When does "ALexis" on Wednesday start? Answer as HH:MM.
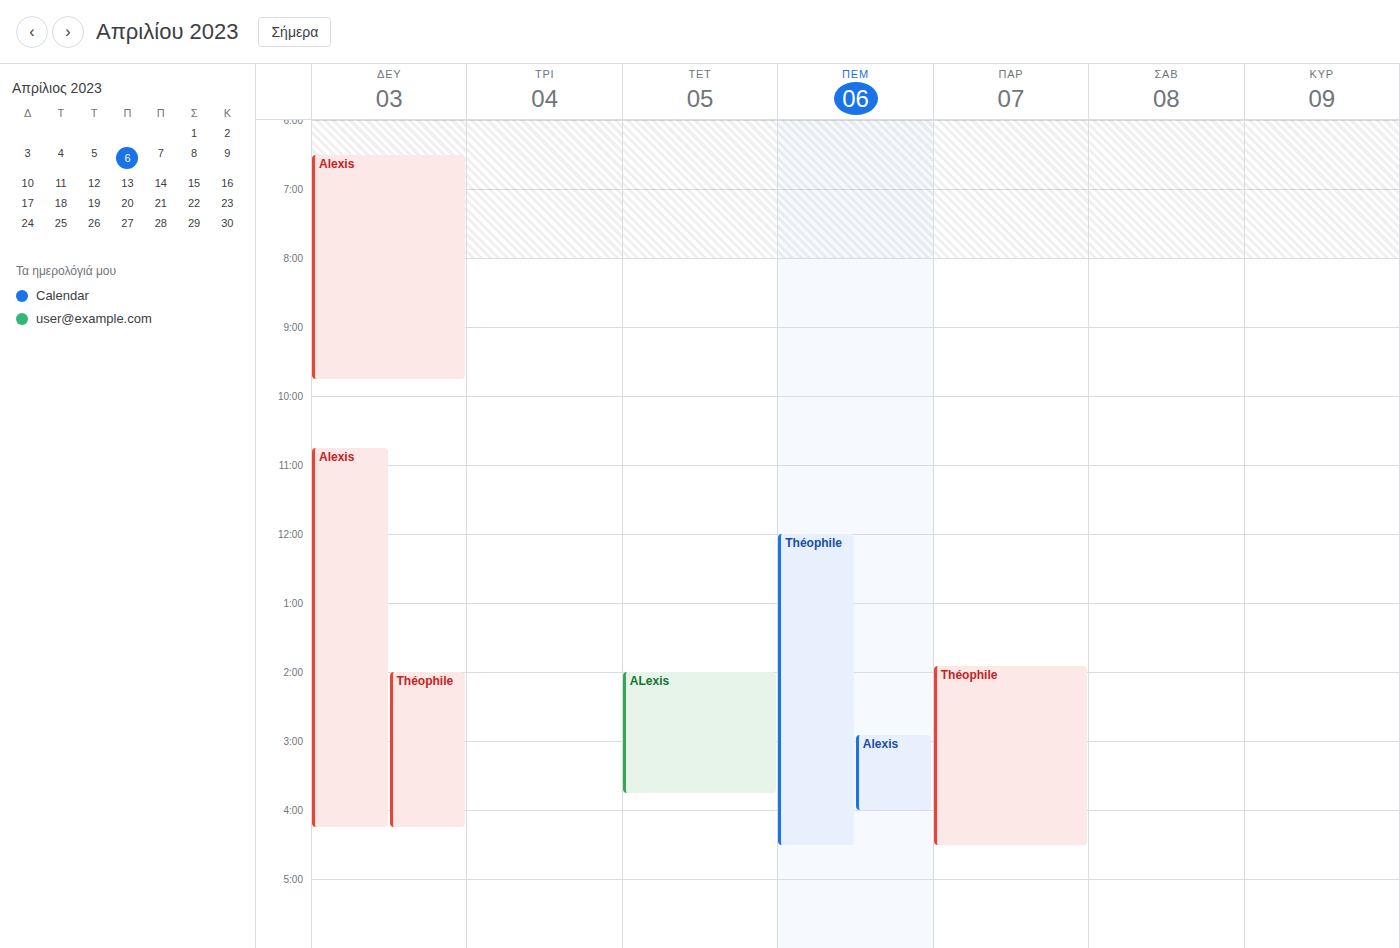
14:00